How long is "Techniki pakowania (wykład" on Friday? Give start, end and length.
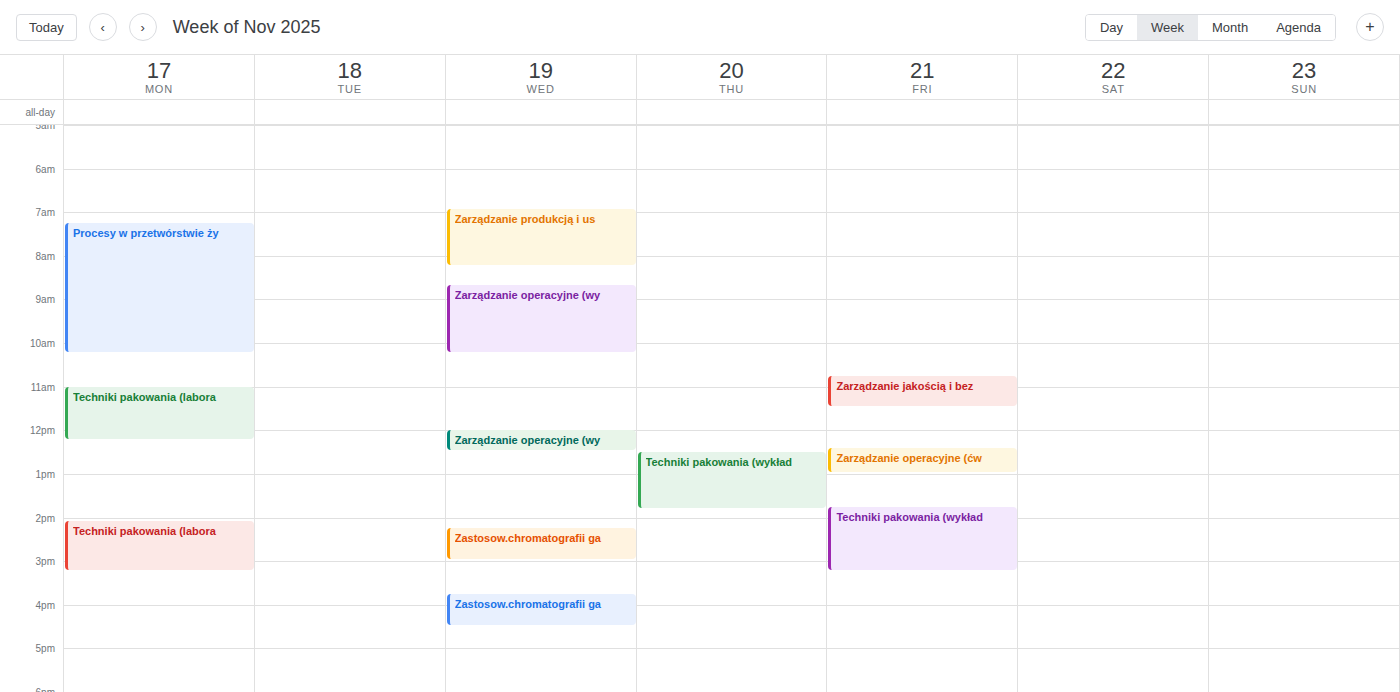
1:45 PM to 3:15 PM, 1 hour 30 minutes